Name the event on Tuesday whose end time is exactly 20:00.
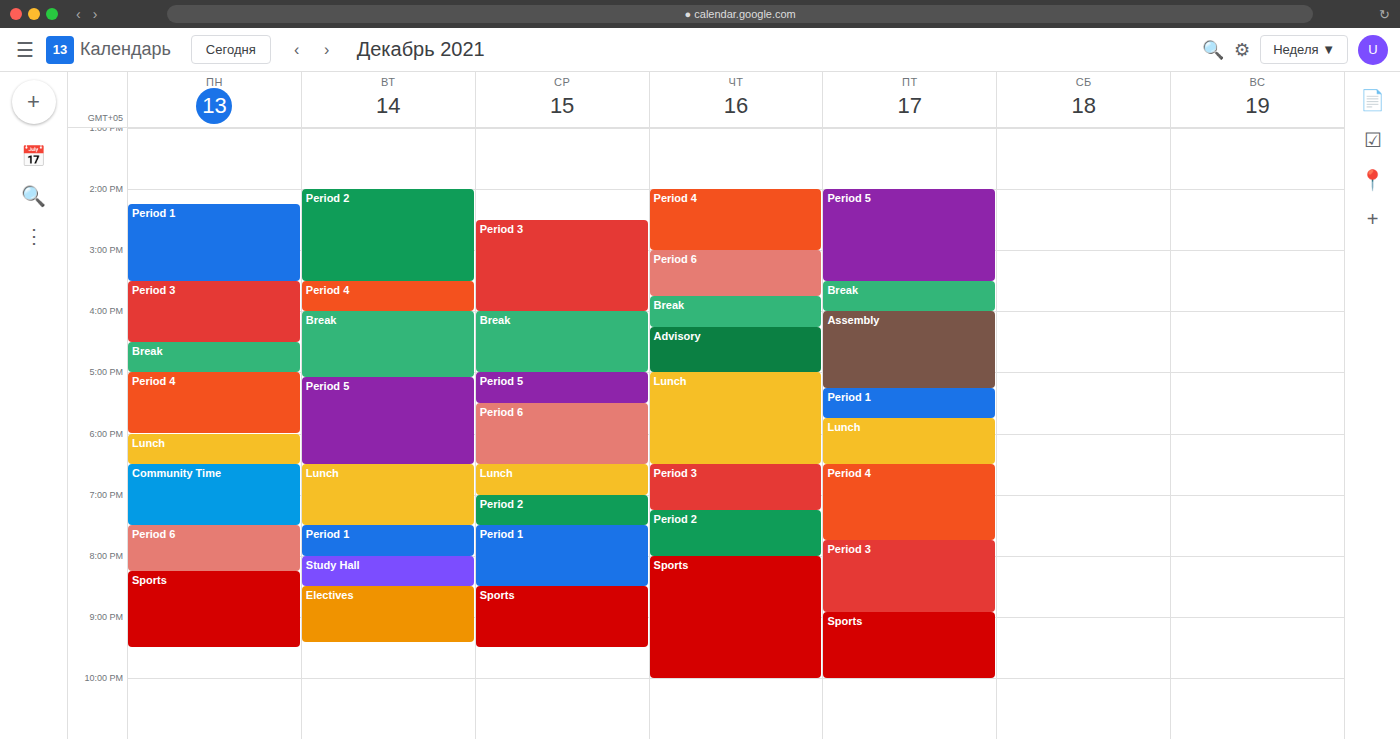
"Period 1"